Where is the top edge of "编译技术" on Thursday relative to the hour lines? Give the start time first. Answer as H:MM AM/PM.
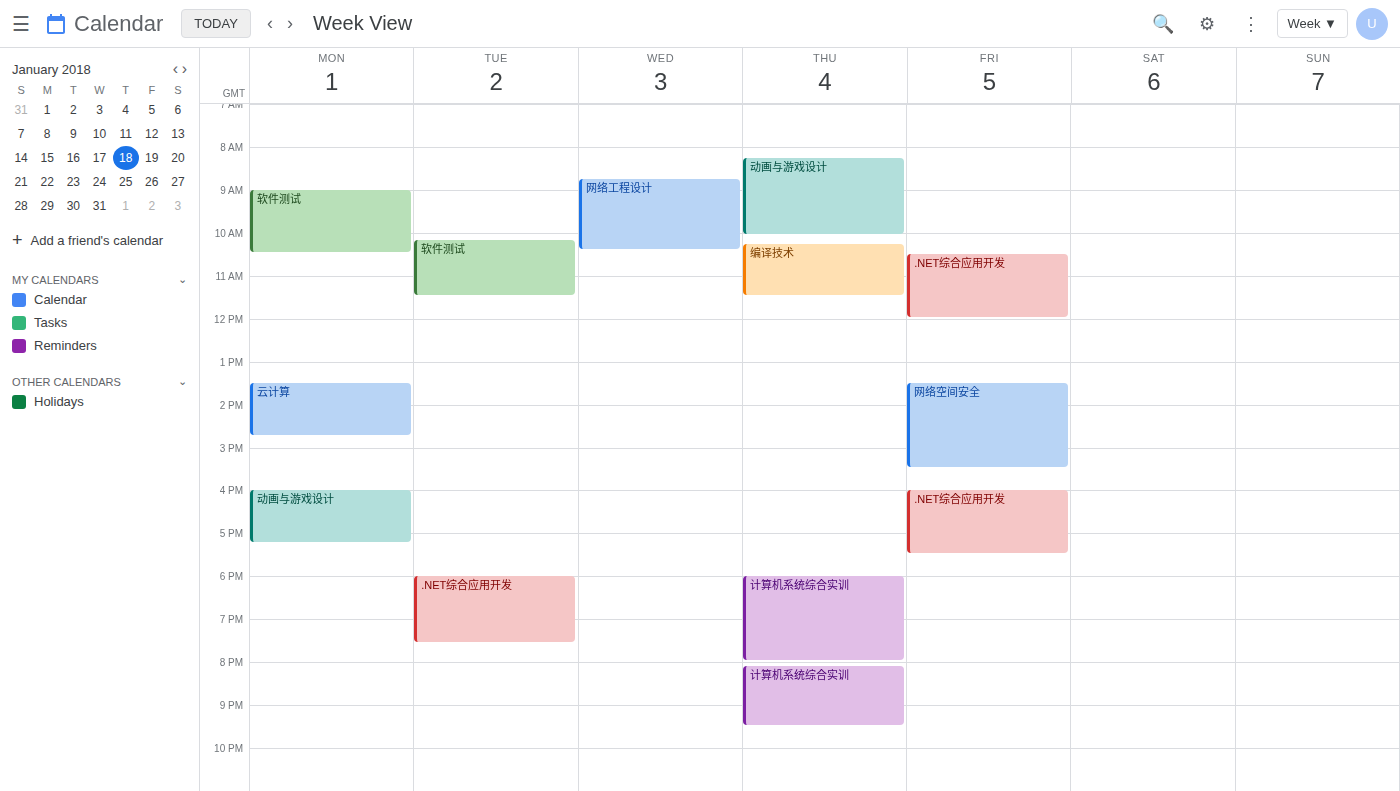
10:15 AM -- neither: a quarter of the way from the 10 AM line to the 11 AM line.